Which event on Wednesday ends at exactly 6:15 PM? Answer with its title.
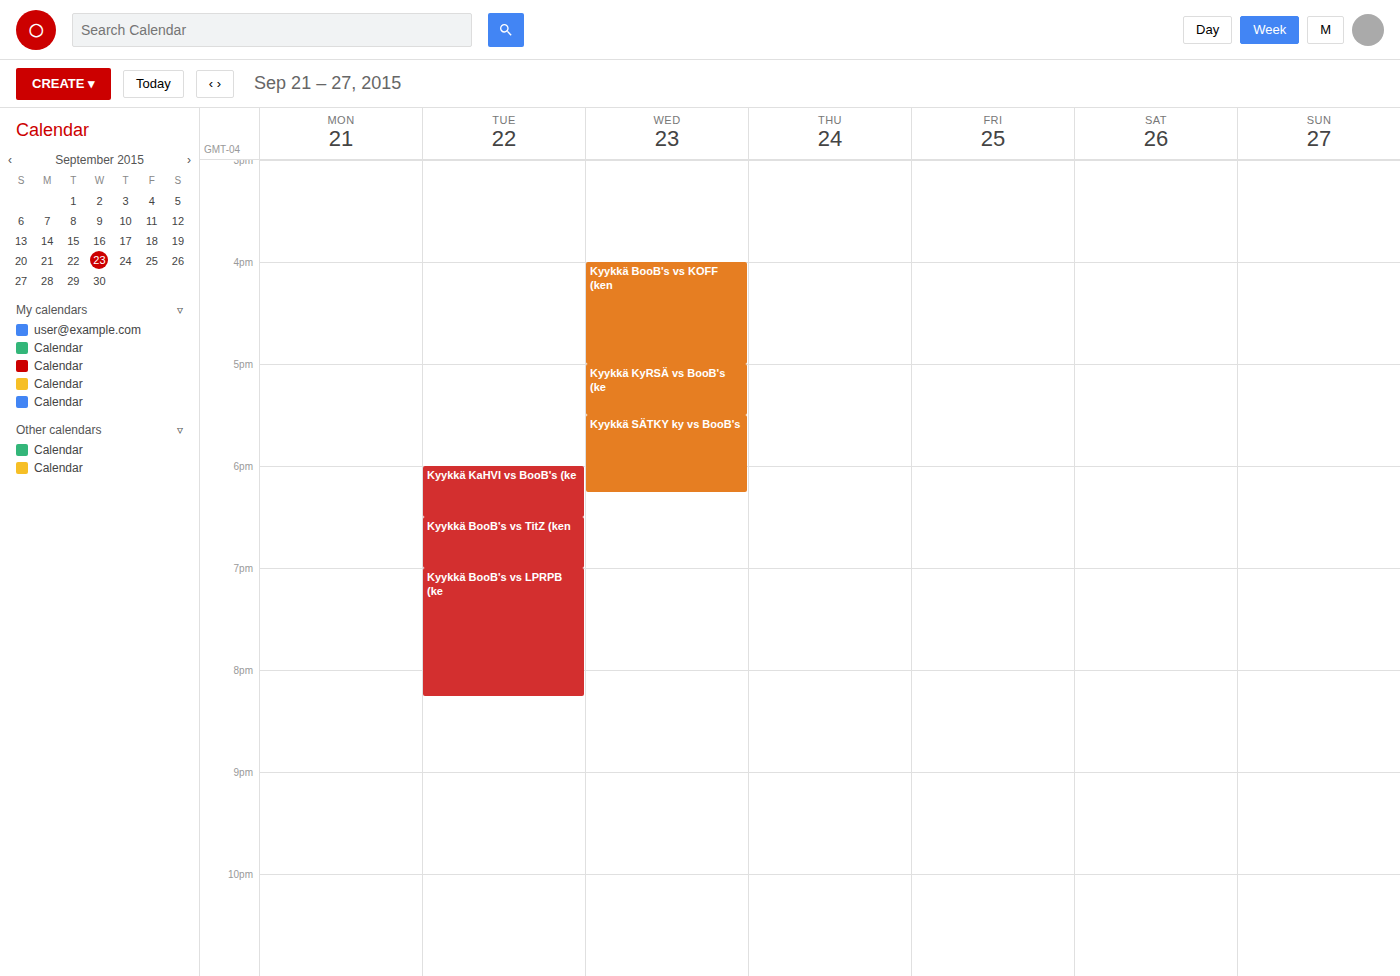
"Kyykkä SÄTKY ky vs BooB's"